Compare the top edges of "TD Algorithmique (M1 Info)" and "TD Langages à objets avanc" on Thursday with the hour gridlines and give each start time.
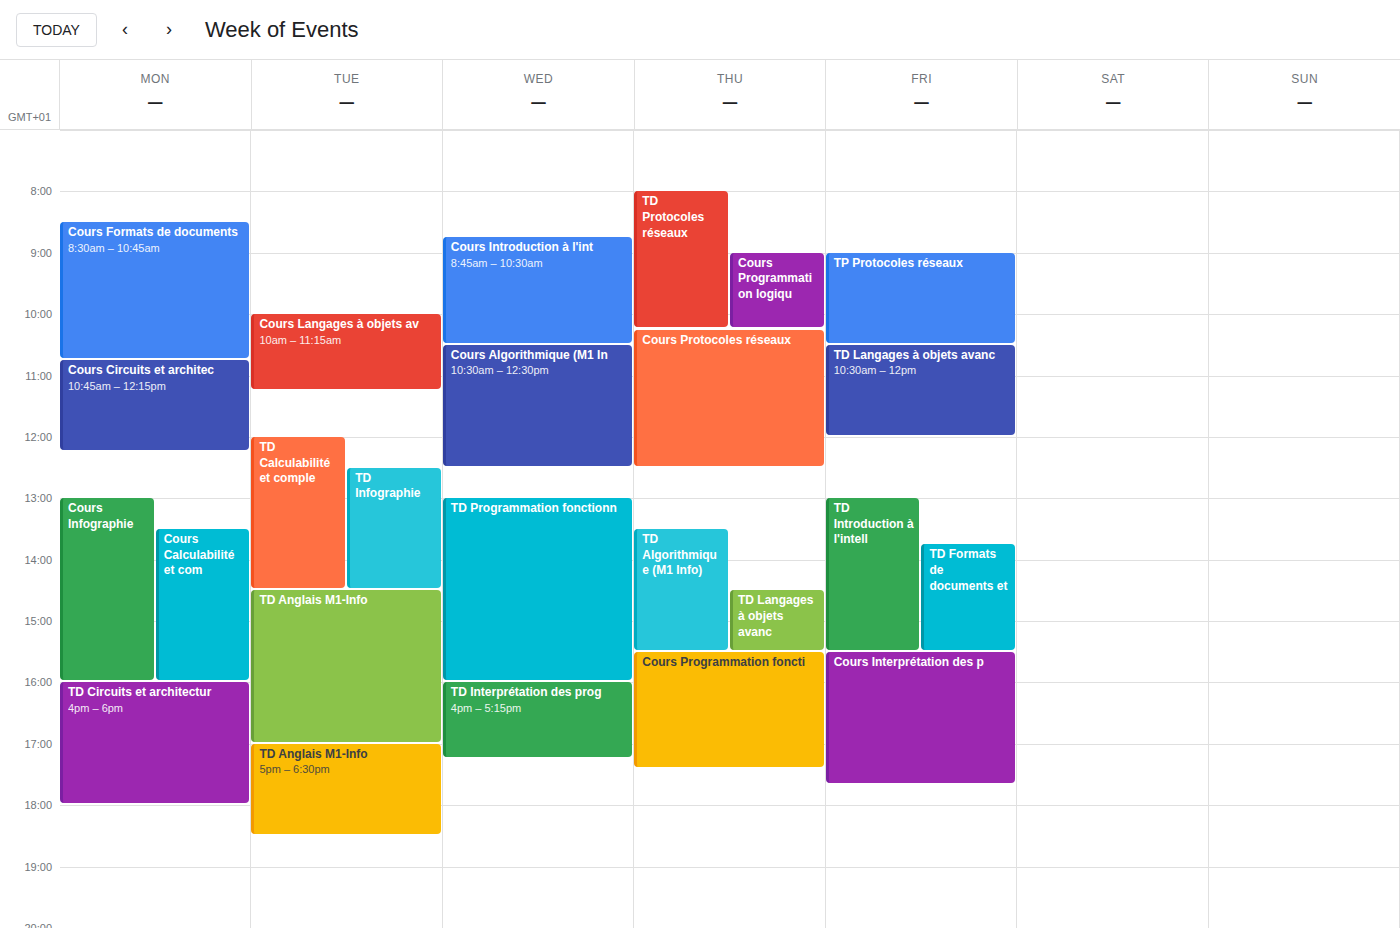
"TD Algorithmique (M1 Info)": 1:30 PM, halfway between the 1 PM and 2 PM lines. "TD Langages à objets avanc": 2:30 PM, halfway between the 2 PM and 3 PM lines.